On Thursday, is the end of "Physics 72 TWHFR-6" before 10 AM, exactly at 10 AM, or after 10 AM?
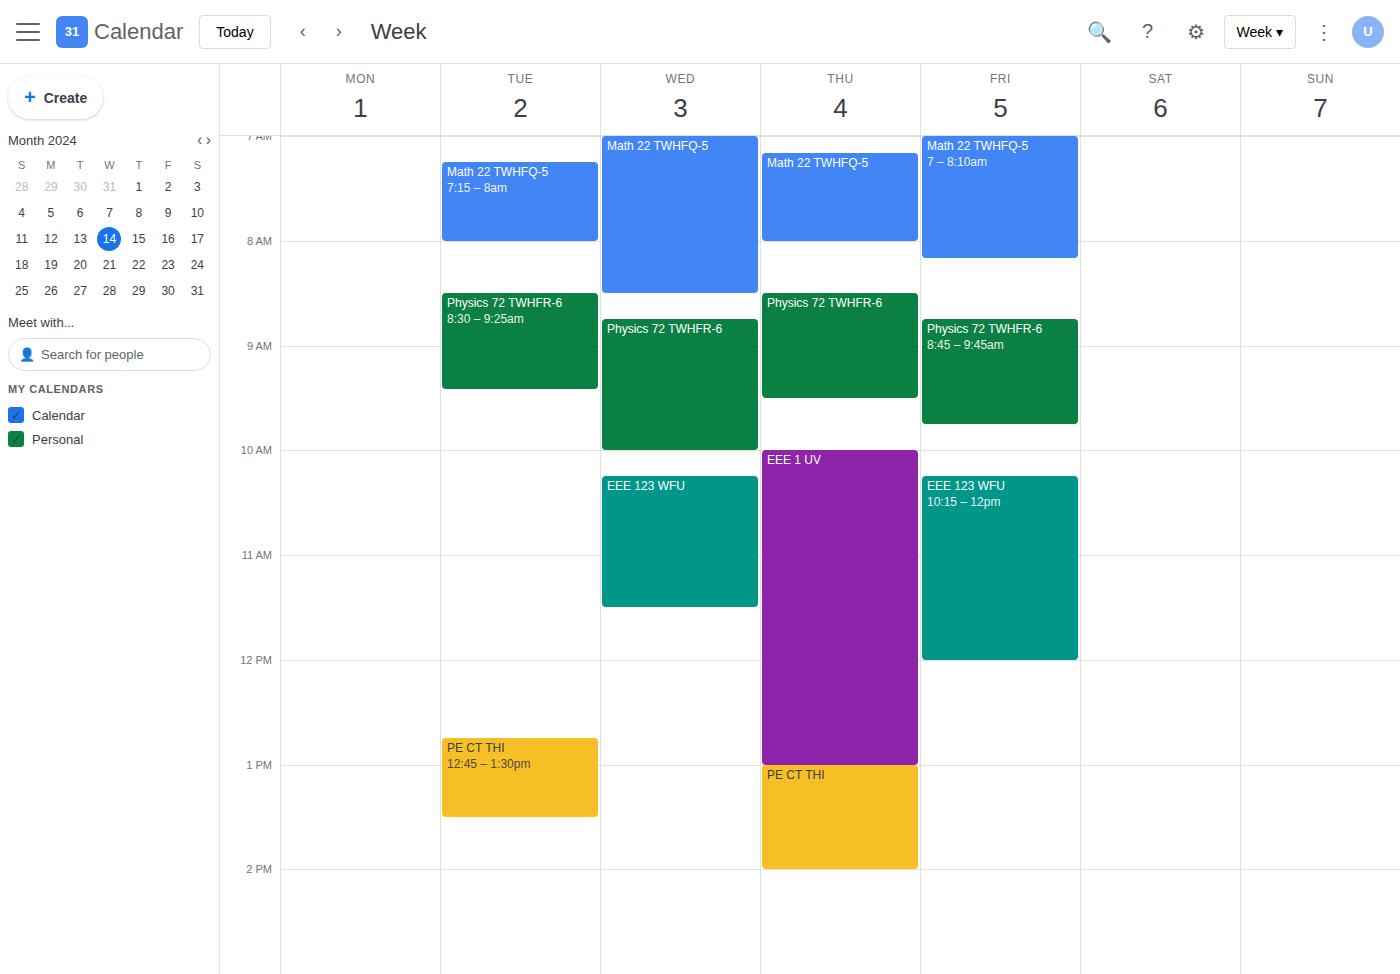
9:30 AM -- before 10 AM, 30 minutes above the 10 AM line.